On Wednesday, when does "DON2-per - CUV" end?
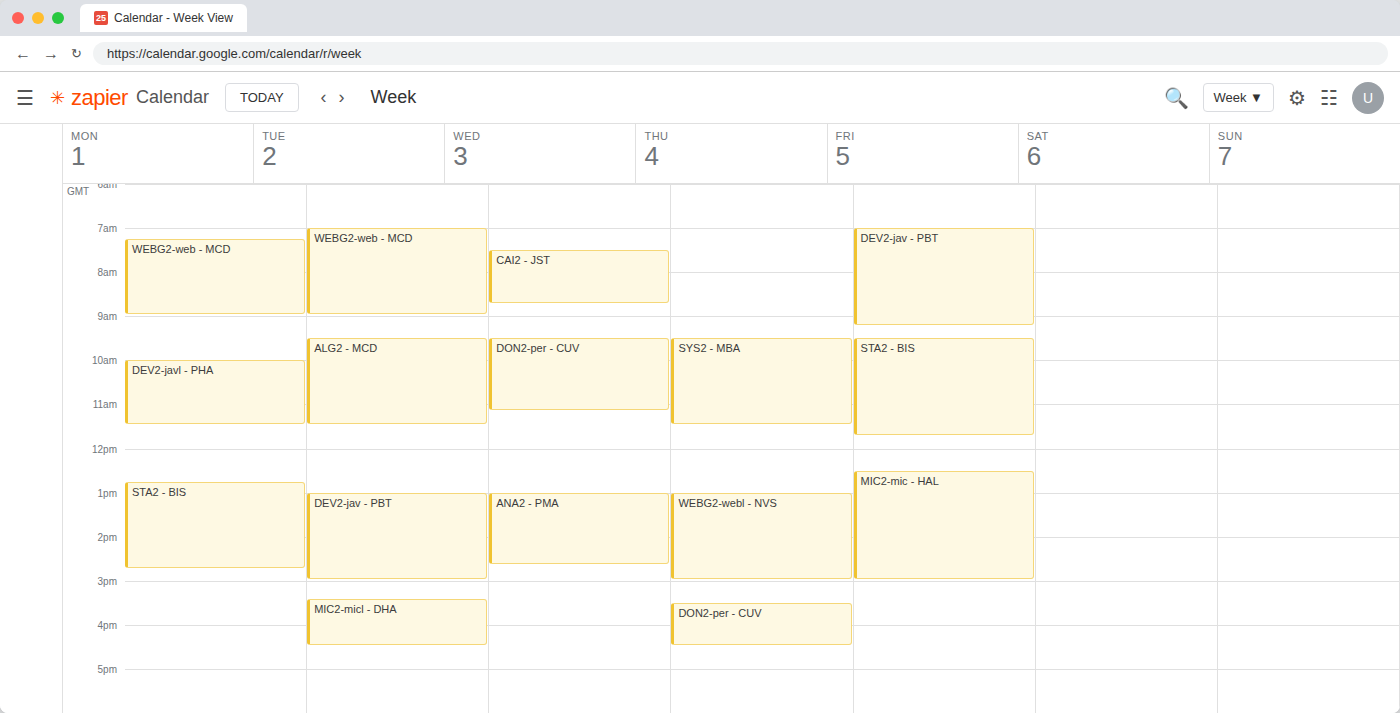
11:10 AM